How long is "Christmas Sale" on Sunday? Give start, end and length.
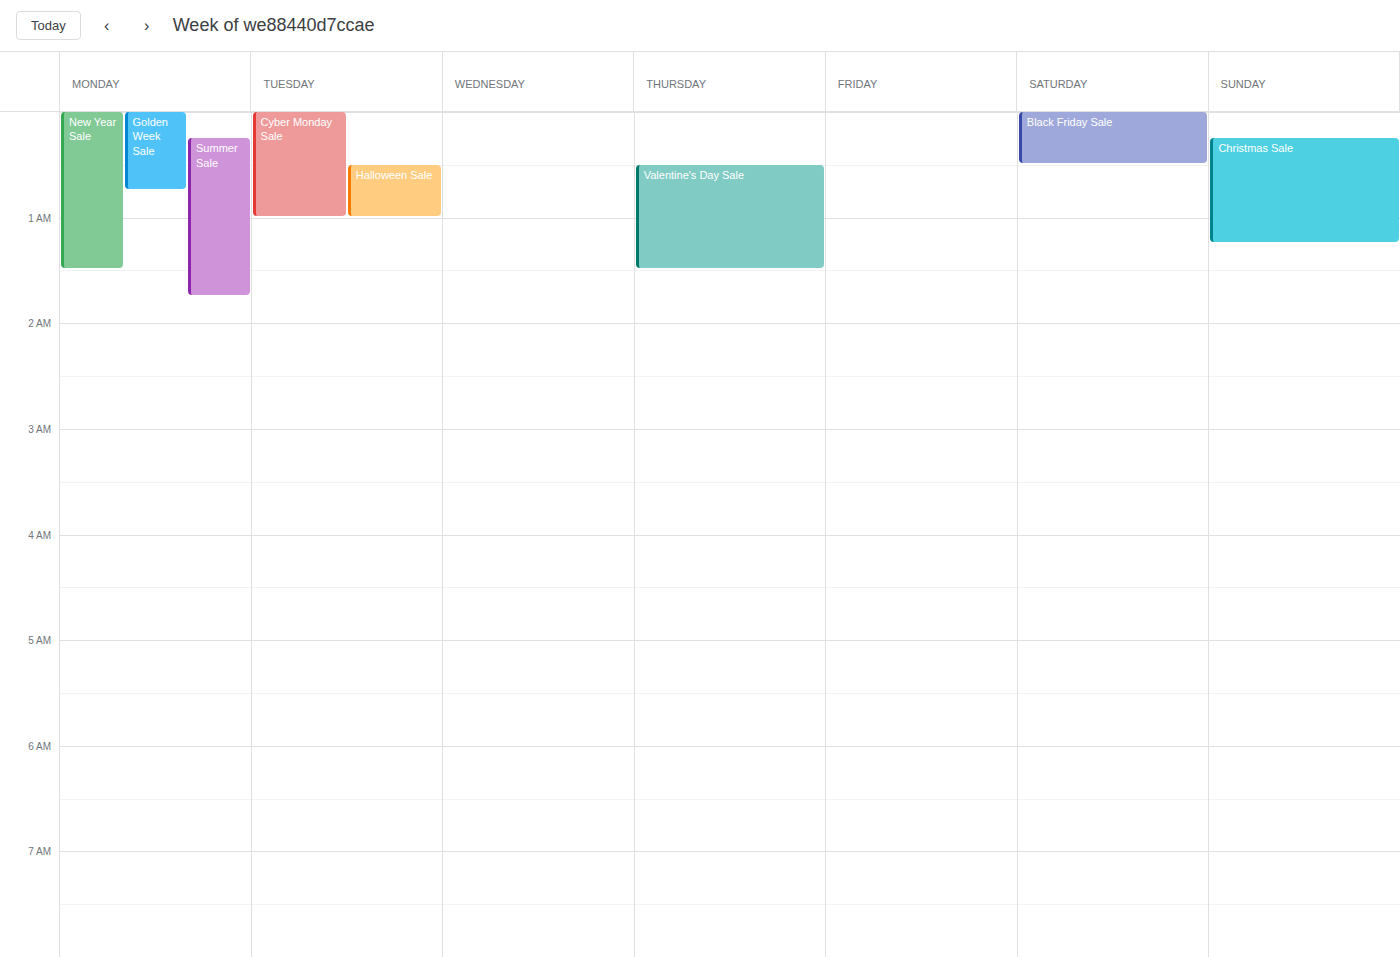
00:15 to 01:15, 1 hour